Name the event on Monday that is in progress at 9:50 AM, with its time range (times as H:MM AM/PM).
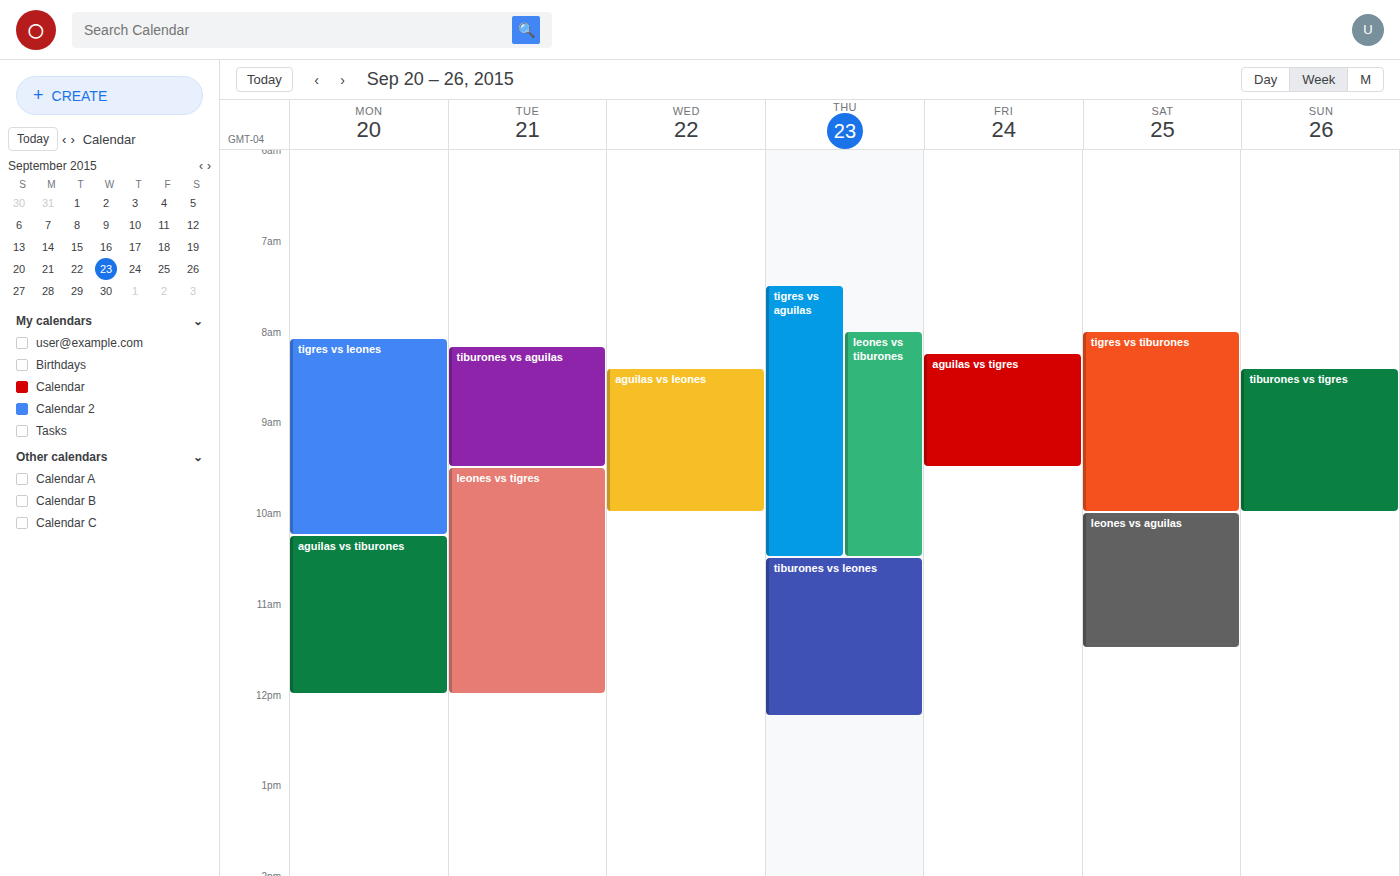
"tigres vs leones", 8:05 AM to 10:15 AM